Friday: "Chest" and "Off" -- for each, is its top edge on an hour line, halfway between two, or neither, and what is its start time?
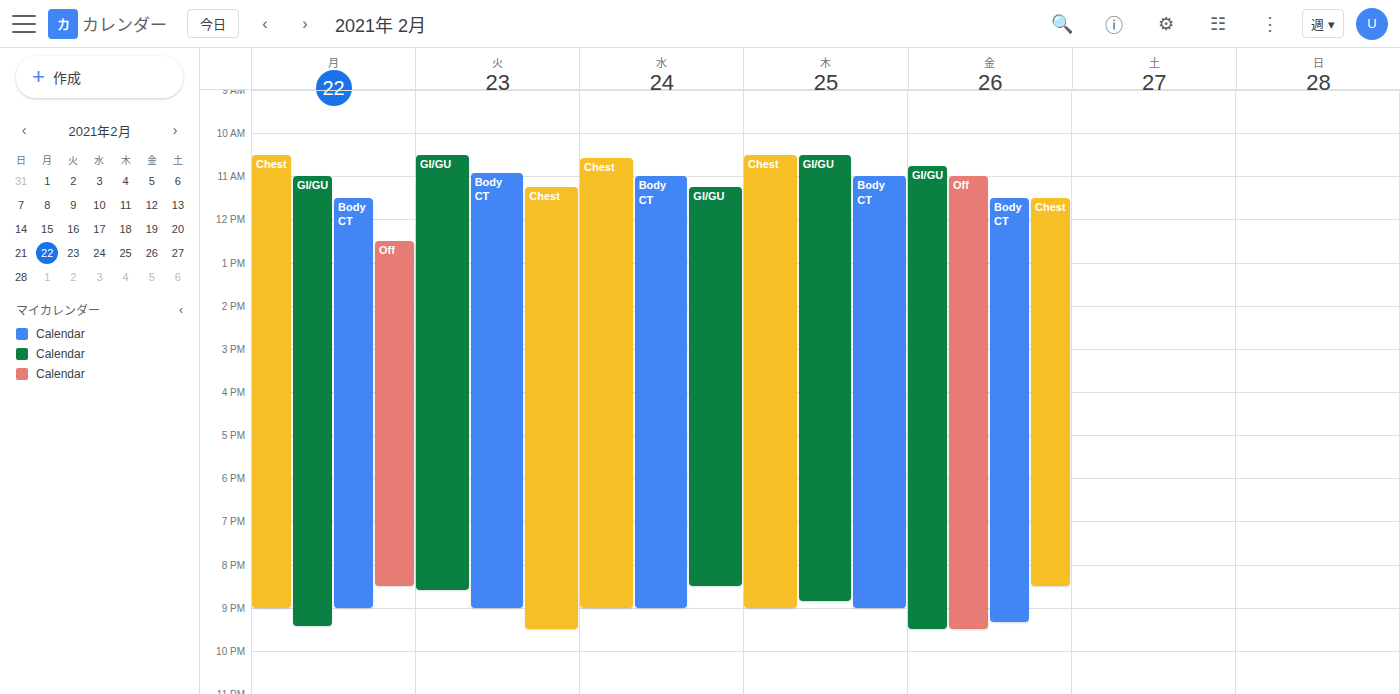
"Chest": 11:30 AM, halfway between the 11 AM and 12 PM lines. "Off": 11:00 AM, exactly on the 11 AM line.